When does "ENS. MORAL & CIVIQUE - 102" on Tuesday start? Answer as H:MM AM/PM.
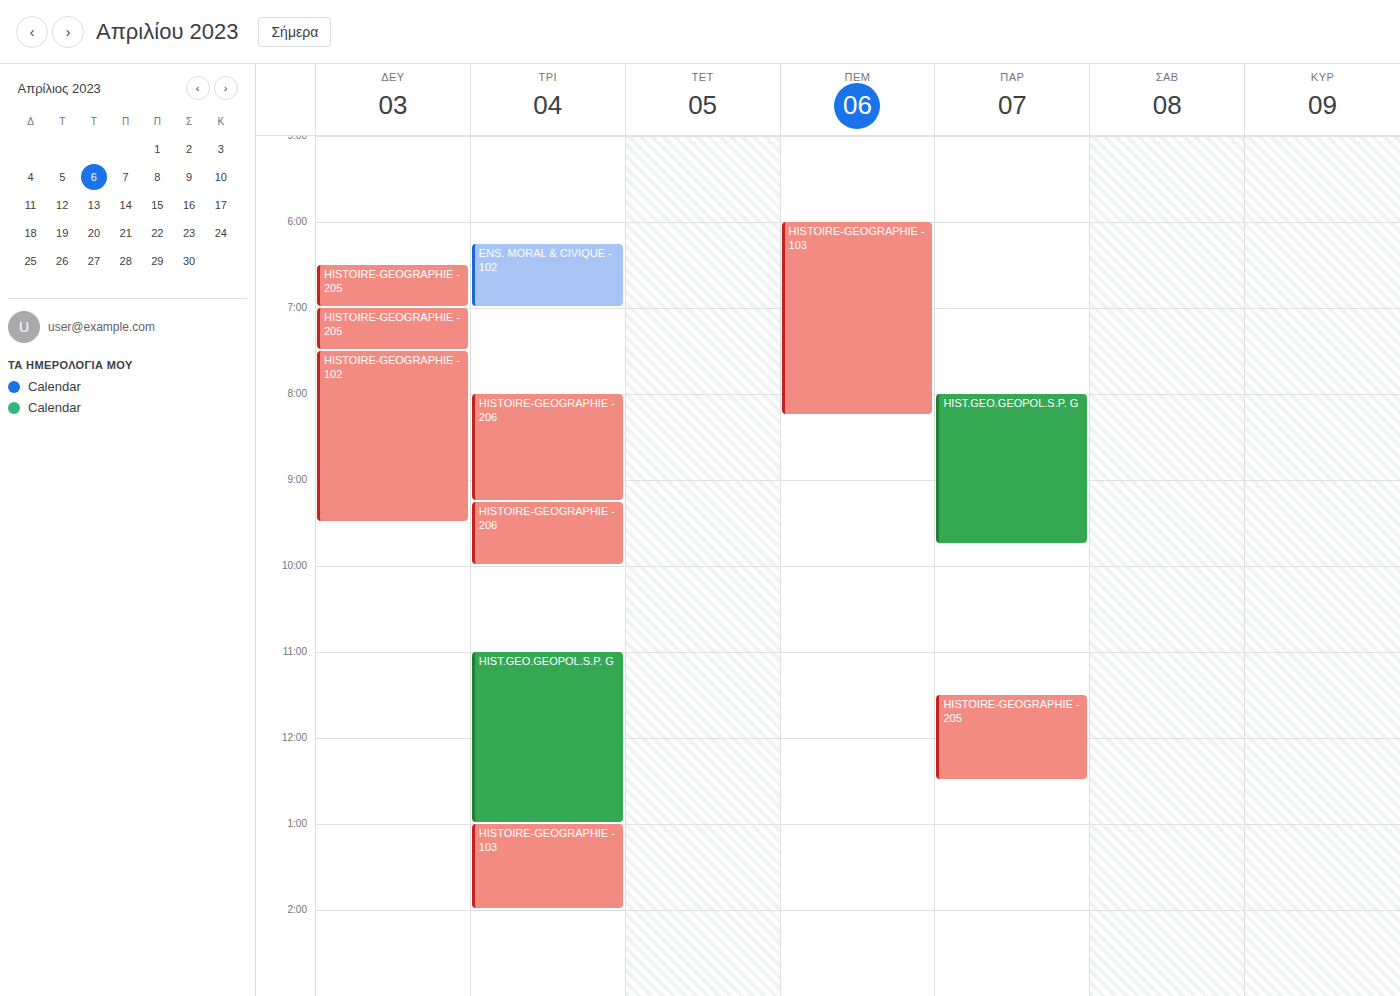
6:15 AM